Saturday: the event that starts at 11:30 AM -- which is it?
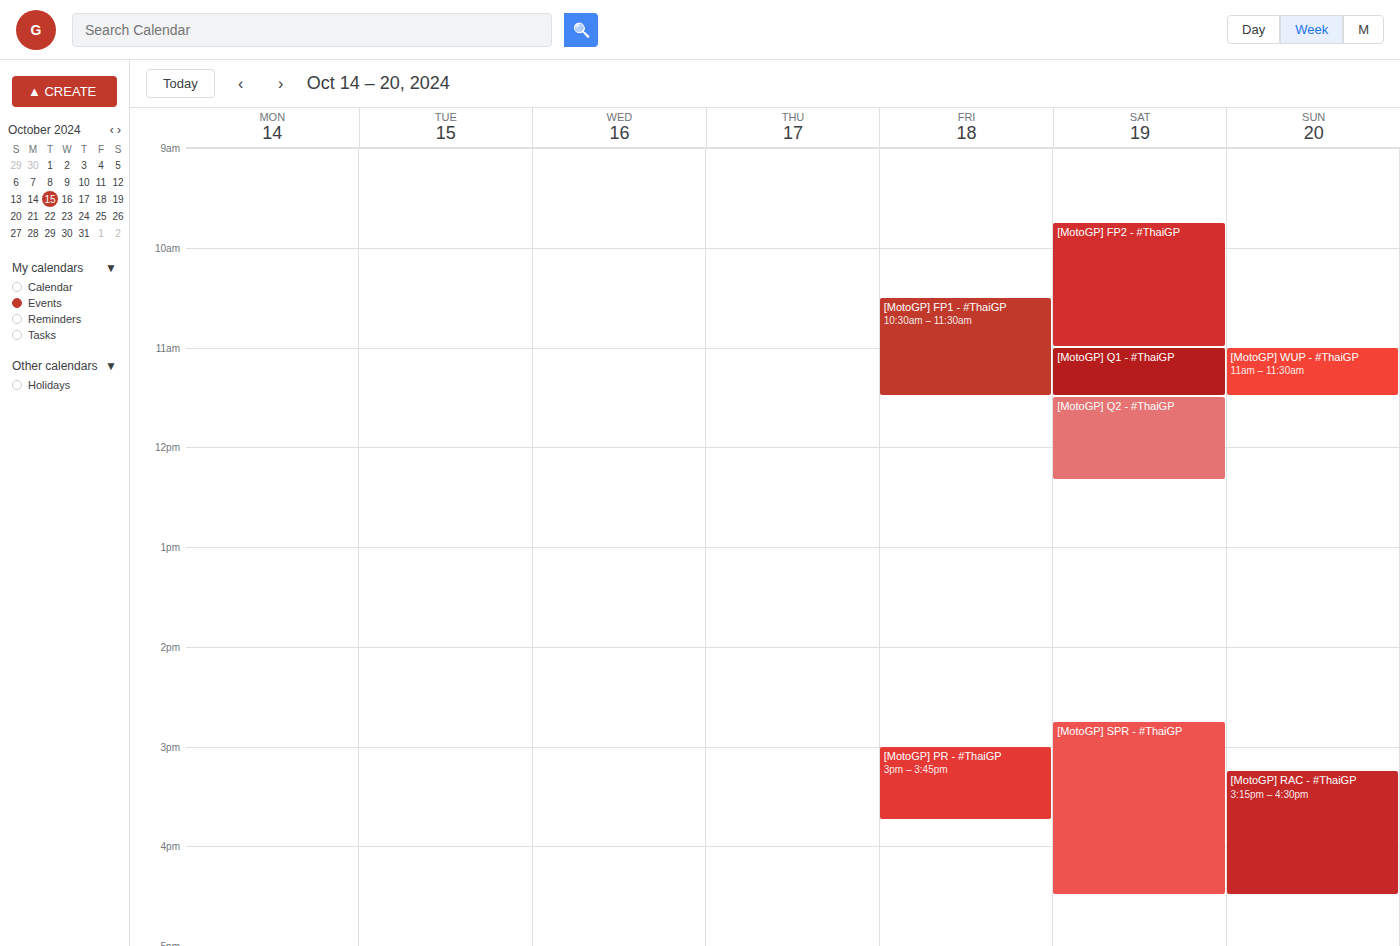
"[MotoGP] Q2 - #ThaiGP"